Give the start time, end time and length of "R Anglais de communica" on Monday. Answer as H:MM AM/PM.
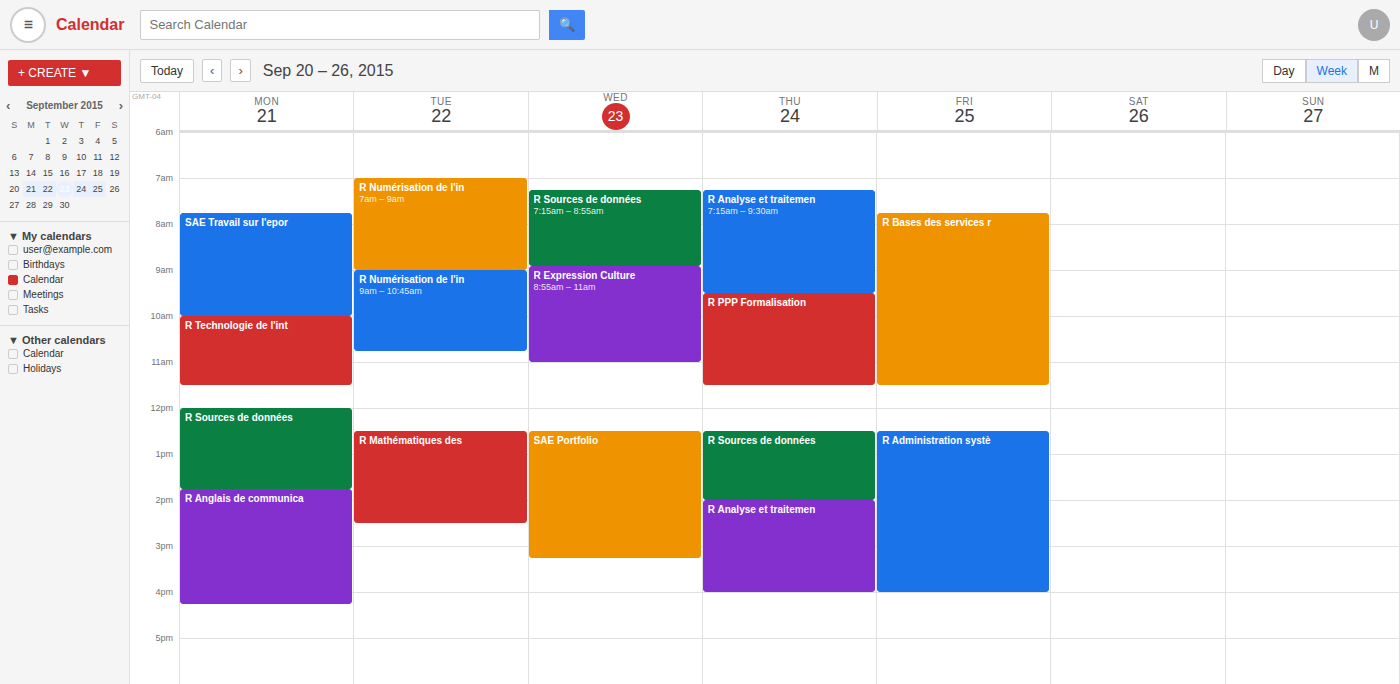
1:45 PM to 4:15 PM, 2 hours 30 minutes